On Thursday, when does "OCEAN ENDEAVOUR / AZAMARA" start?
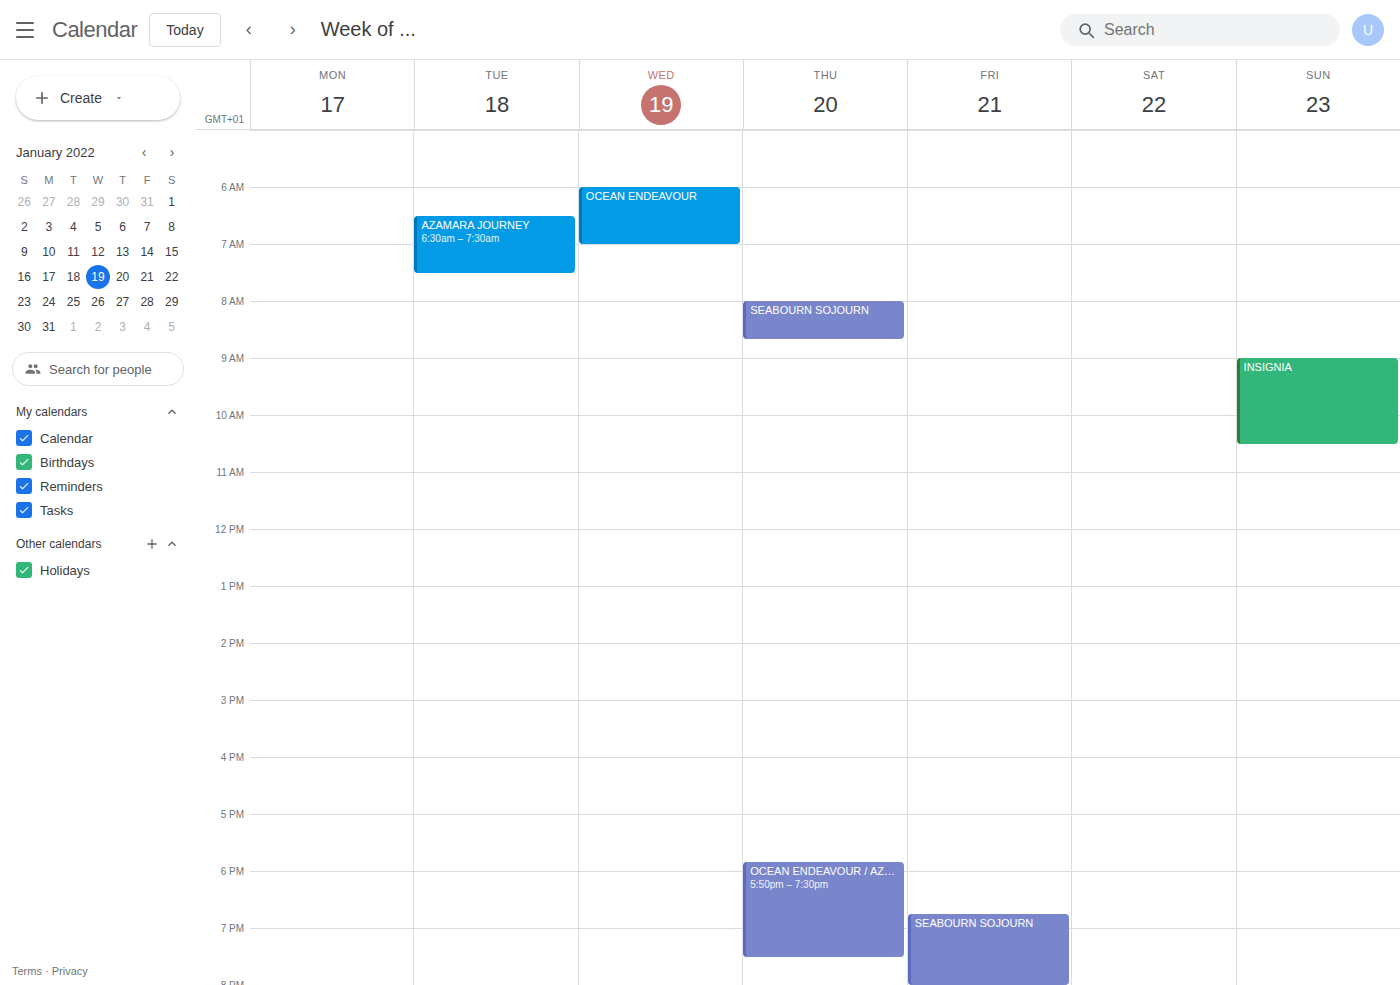
5:50 PM